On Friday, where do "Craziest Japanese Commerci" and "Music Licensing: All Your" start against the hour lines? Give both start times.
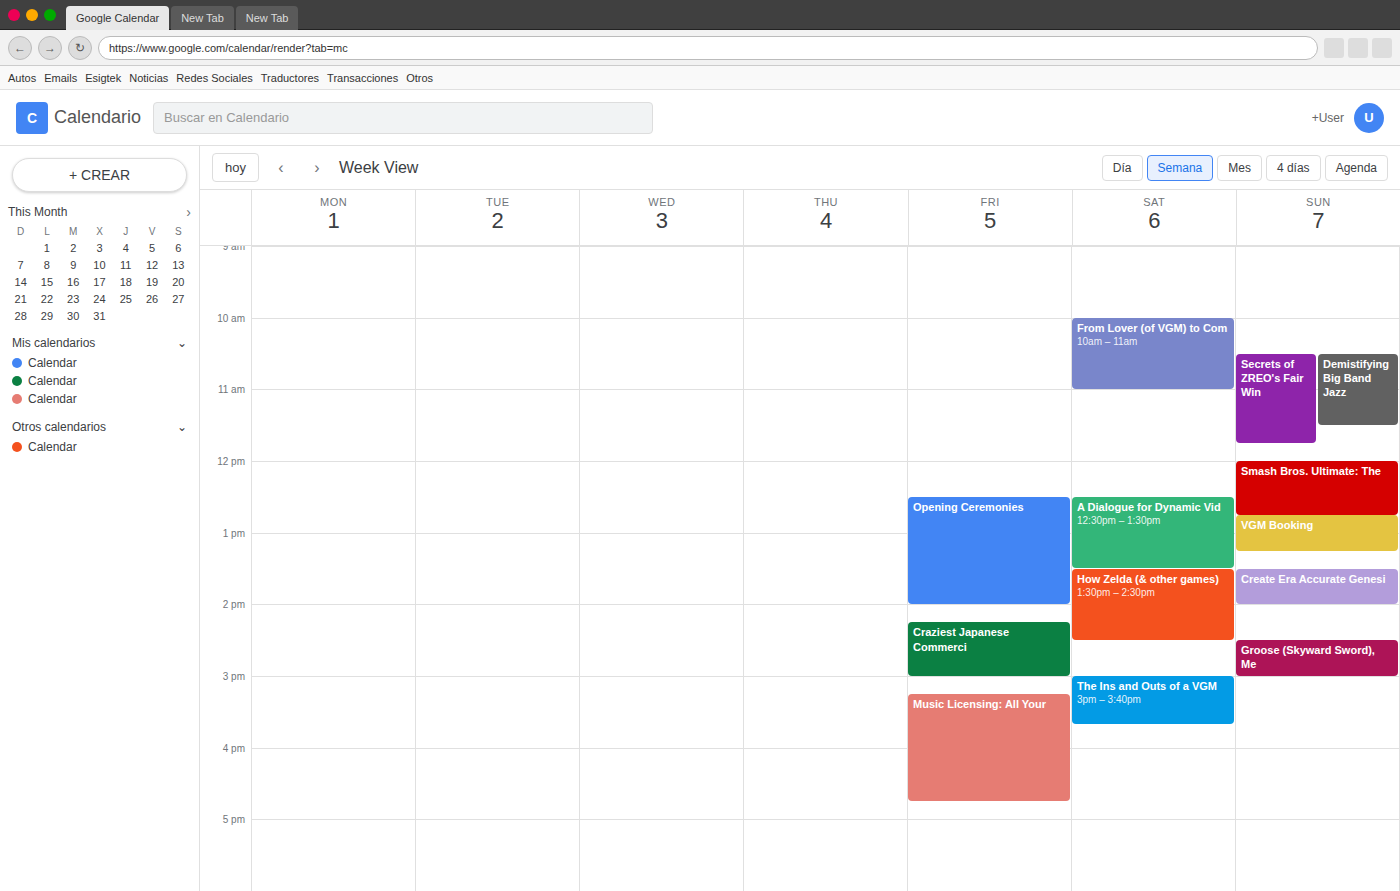
"Craziest Japanese Commerci": 14:15, neither: a quarter of the way from the 14:00 line to the 15:00 line. "Music Licensing: All Your": 15:15, neither: a quarter of the way from the 15:00 line to the 16:00 line.